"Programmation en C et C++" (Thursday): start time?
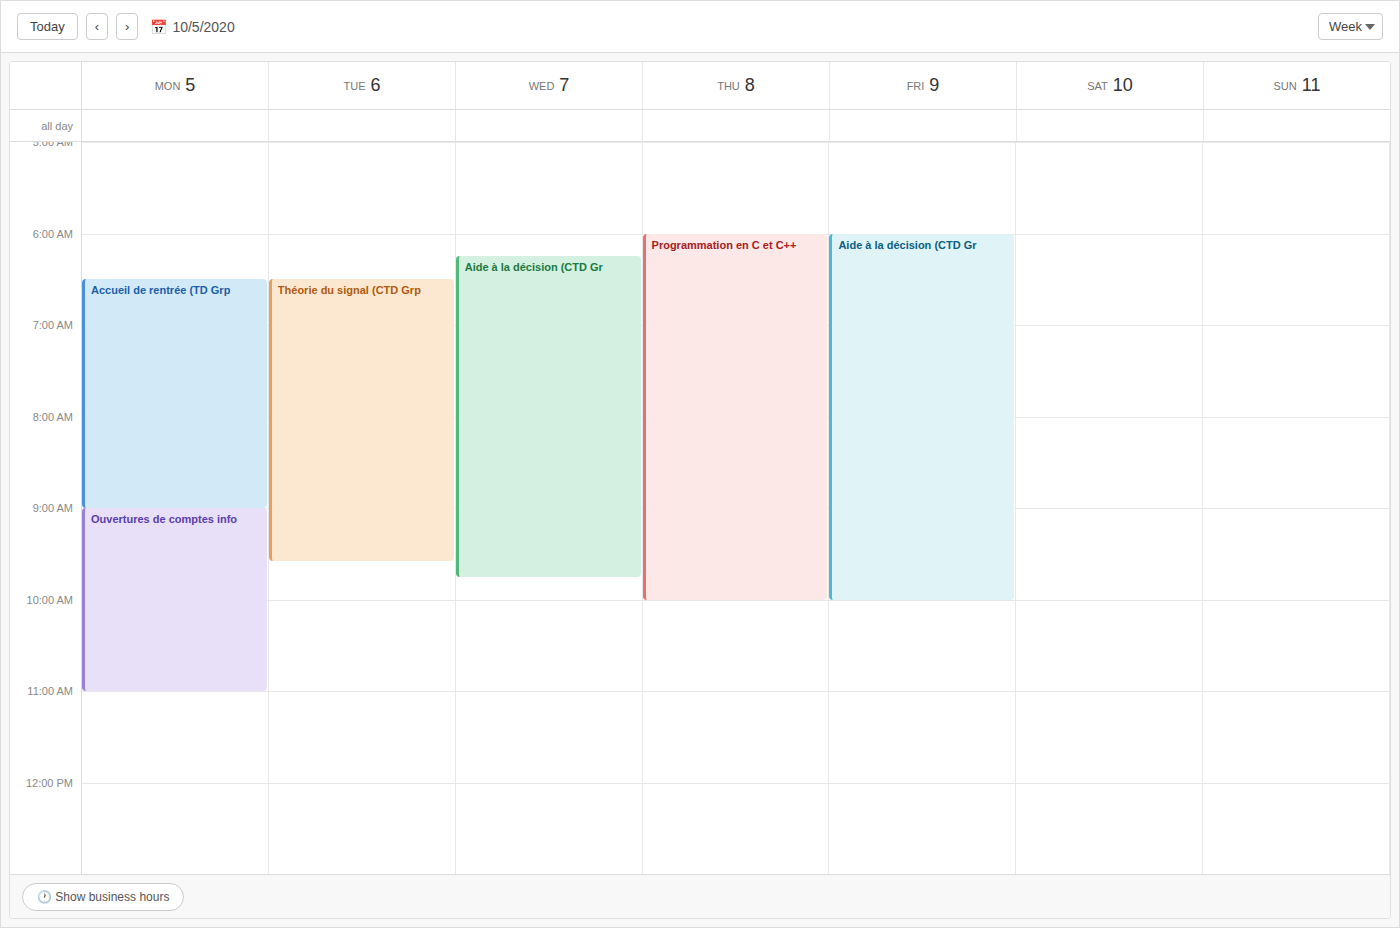
6:00 AM